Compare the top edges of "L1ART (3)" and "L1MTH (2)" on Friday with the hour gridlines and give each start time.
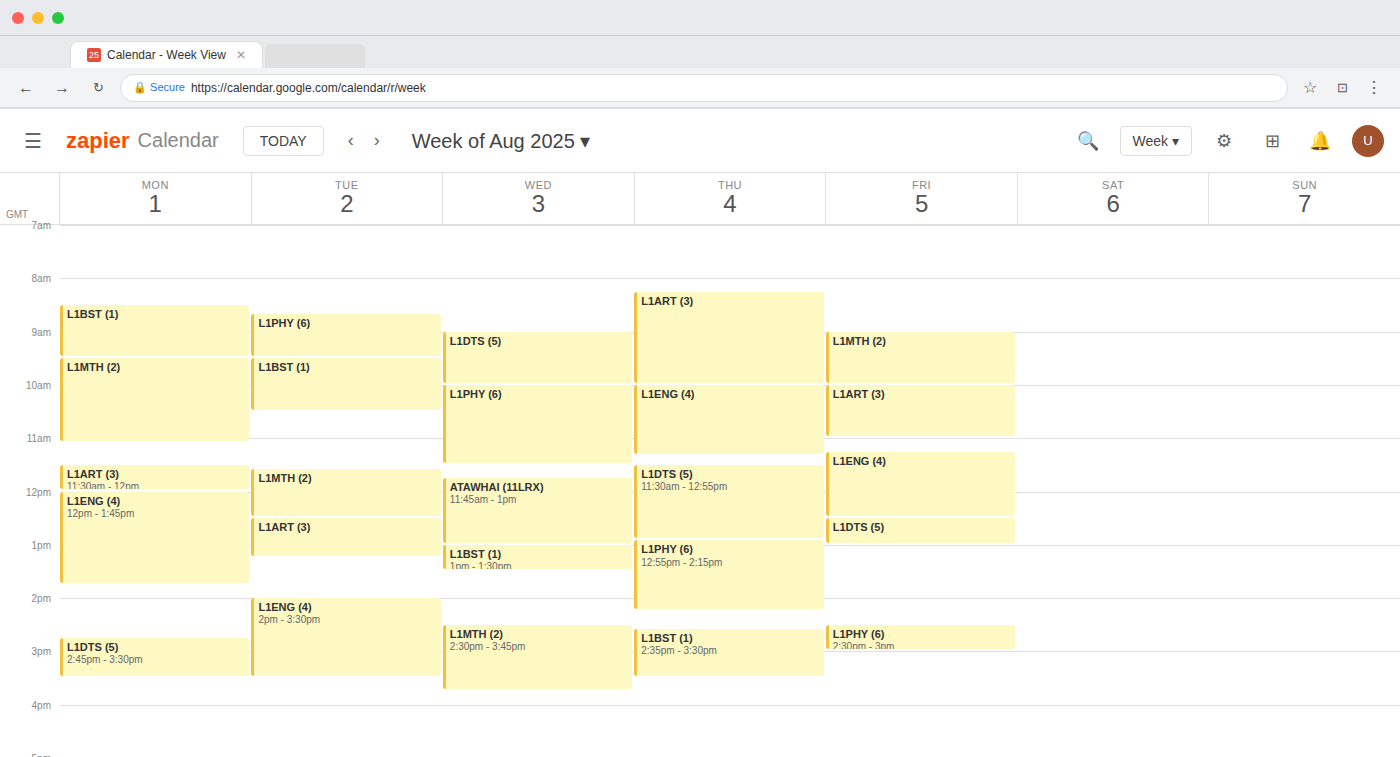
"L1ART (3)": 10:00 AM, exactly on the 10 AM line. "L1MTH (2)": 9:00 AM, exactly on the 9 AM line.